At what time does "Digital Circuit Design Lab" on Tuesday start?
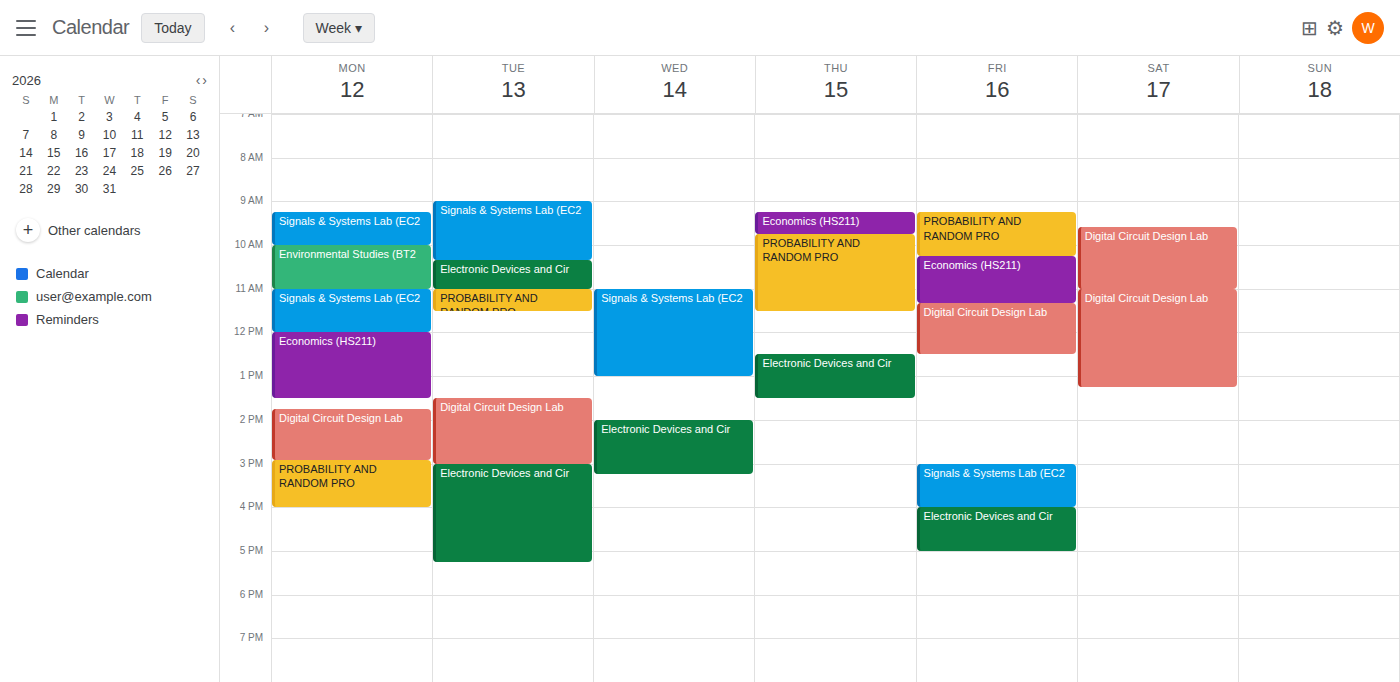
1:30 PM